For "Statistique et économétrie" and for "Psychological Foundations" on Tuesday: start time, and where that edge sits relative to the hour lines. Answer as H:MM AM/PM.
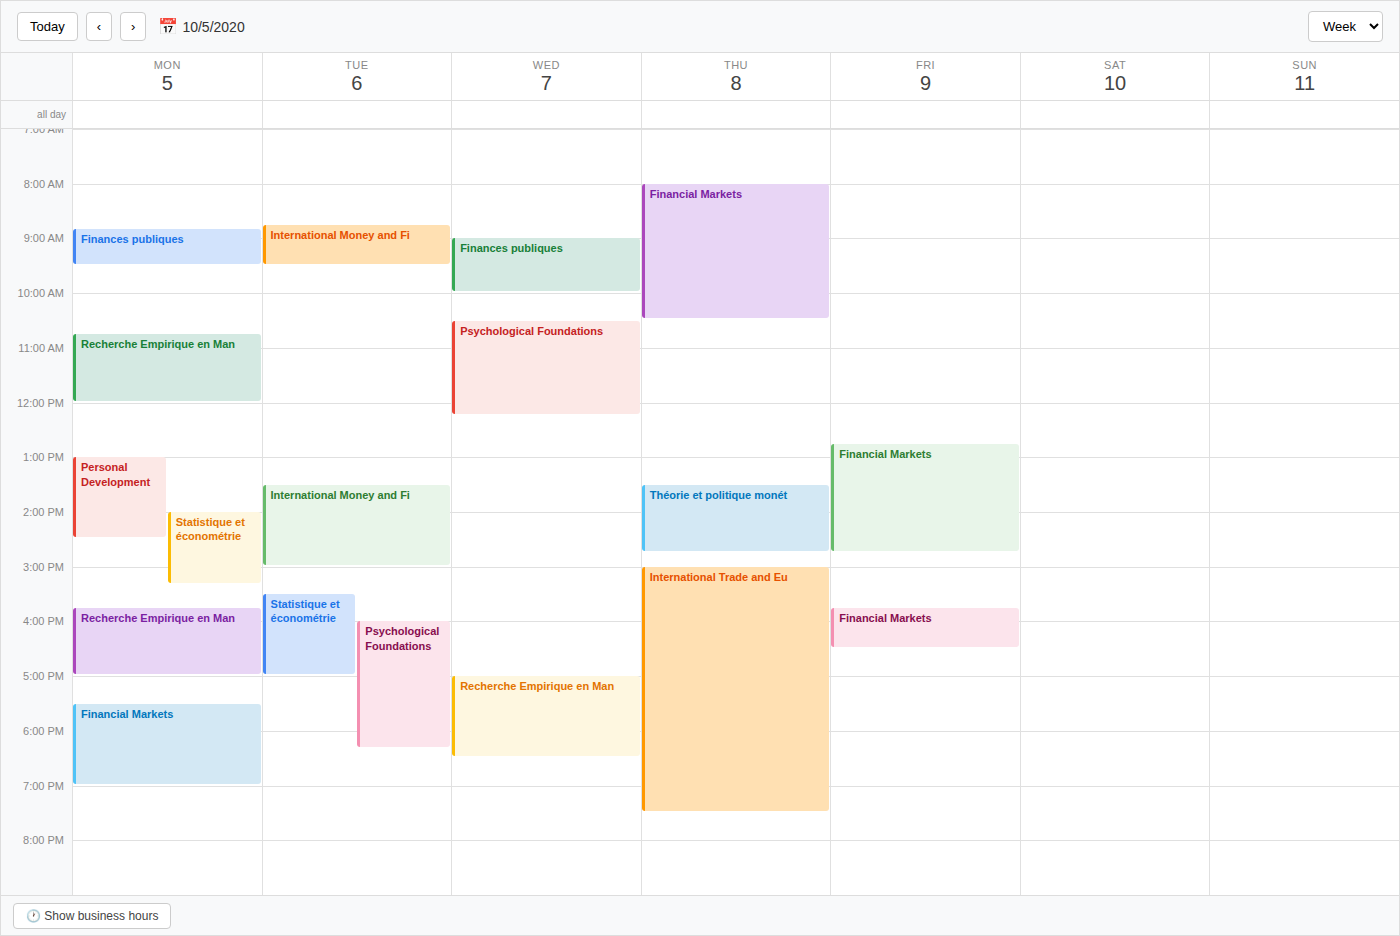
"Statistique et économétrie": 3:30 PM, halfway between the 3 PM and 4 PM lines. "Psychological Foundations": 4:00 PM, exactly on the 4 PM line.